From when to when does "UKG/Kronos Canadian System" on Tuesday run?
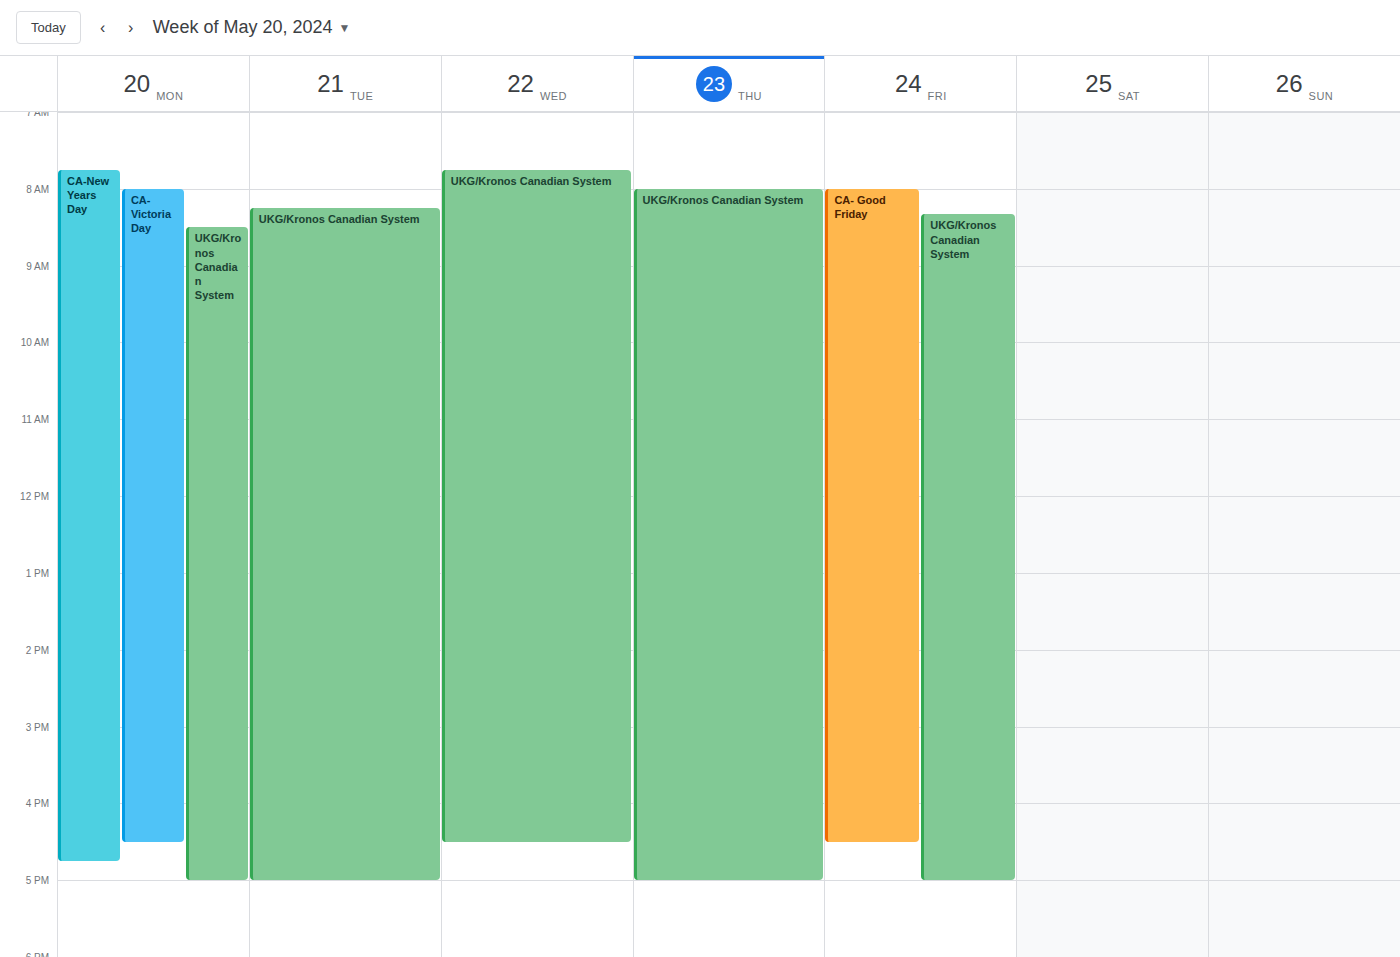
8:15 AM to 5:00 PM